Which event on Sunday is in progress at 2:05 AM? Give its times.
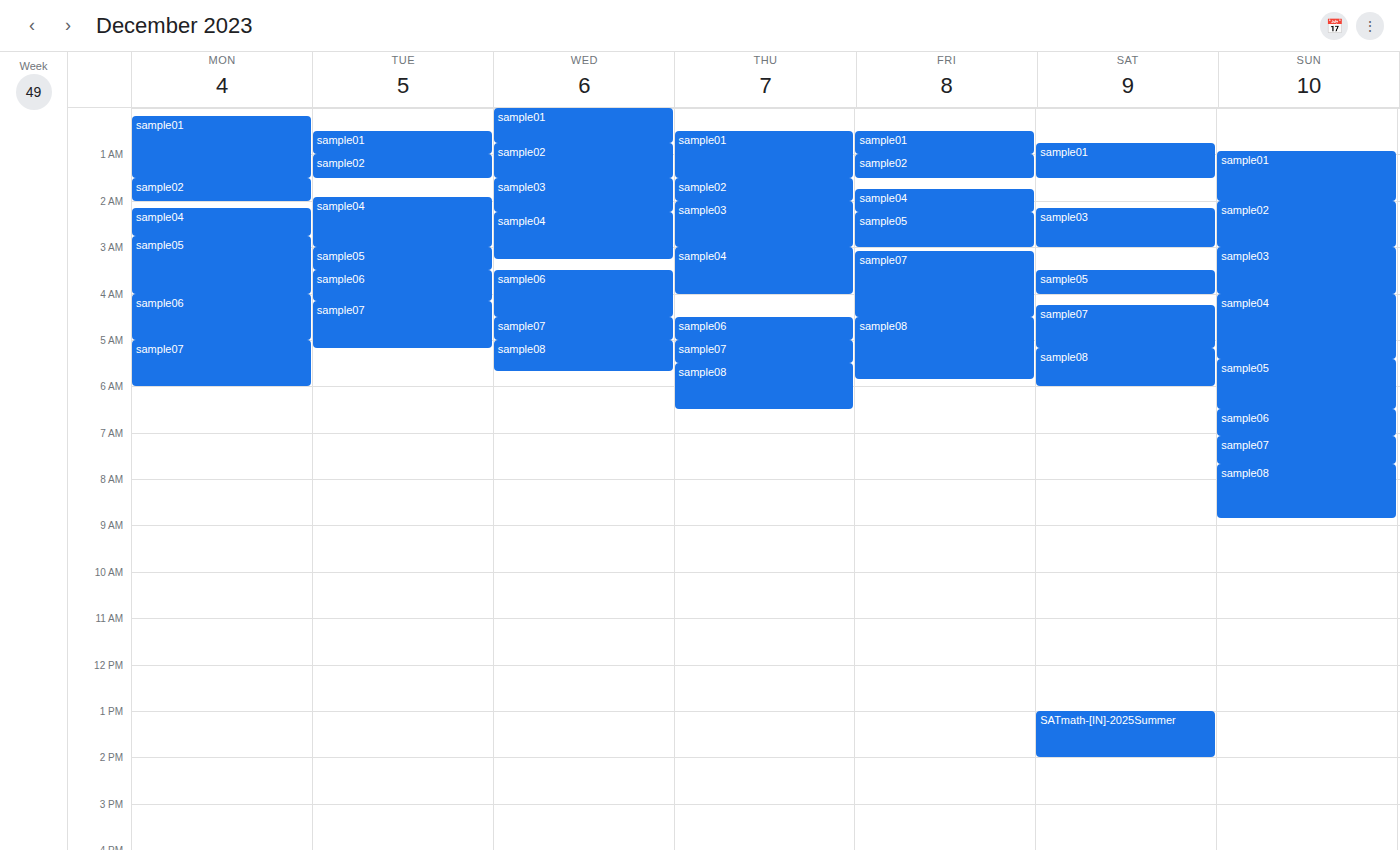
"sample02", 2:00 AM to 3:00 AM